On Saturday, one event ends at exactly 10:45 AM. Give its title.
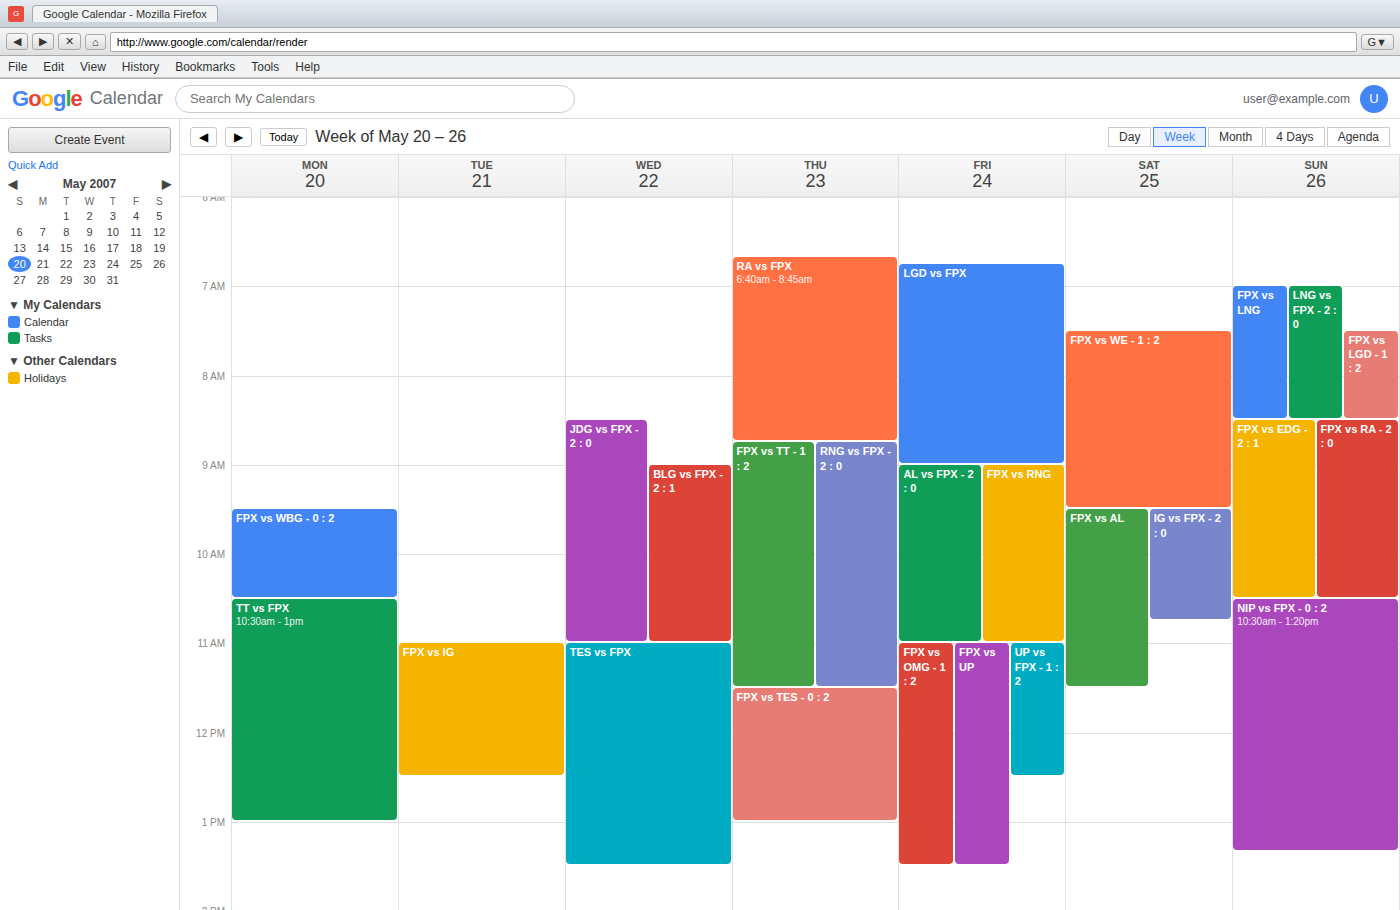
"IG vs FPX - 2 : 0"